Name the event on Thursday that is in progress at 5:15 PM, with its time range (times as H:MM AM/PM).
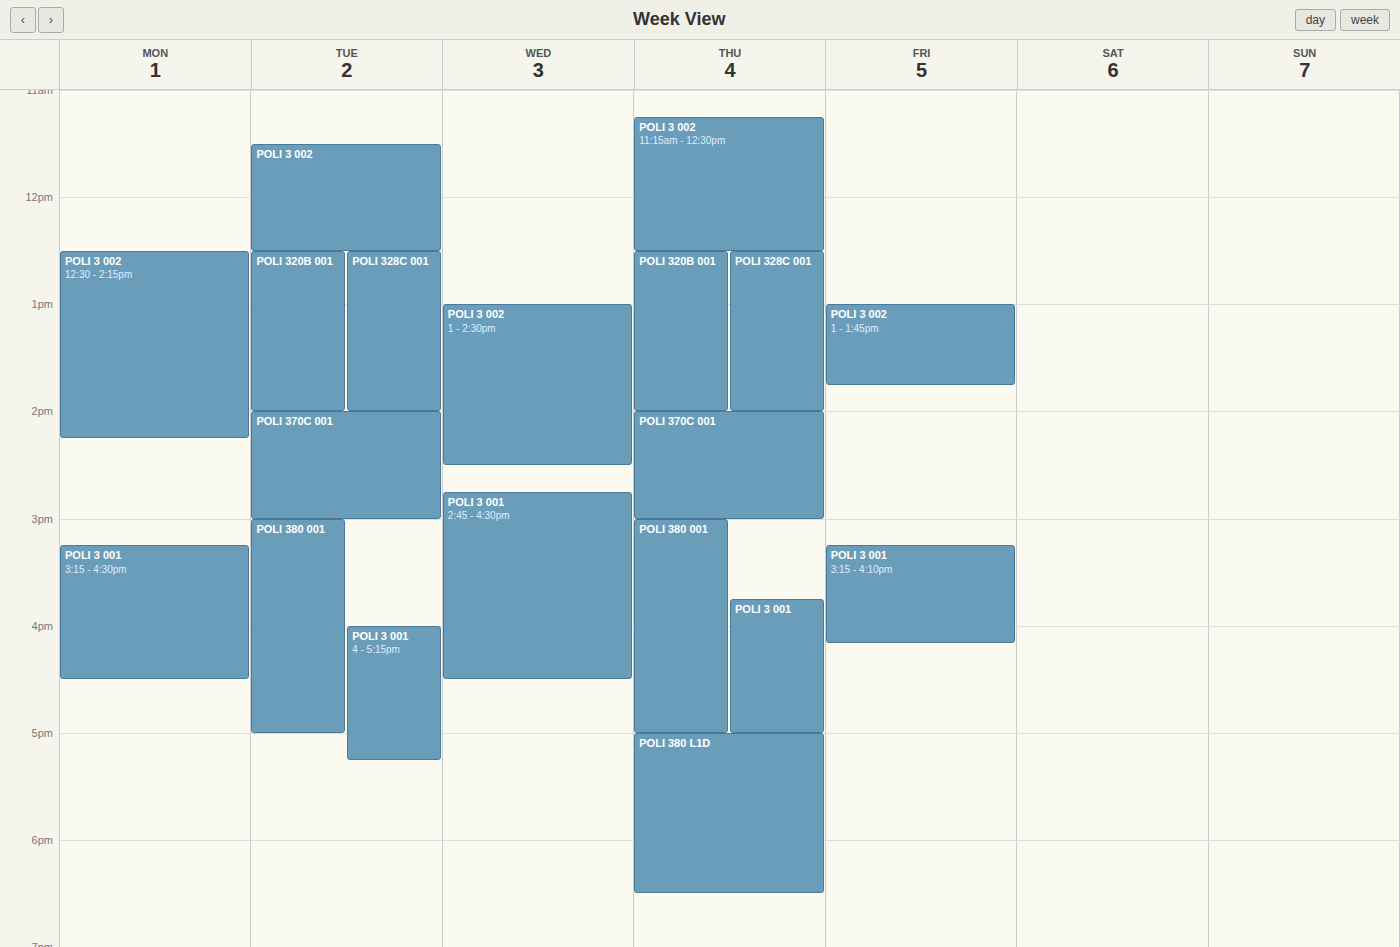
"POLI 380 L1D", 5:00 PM to 6:30 PM